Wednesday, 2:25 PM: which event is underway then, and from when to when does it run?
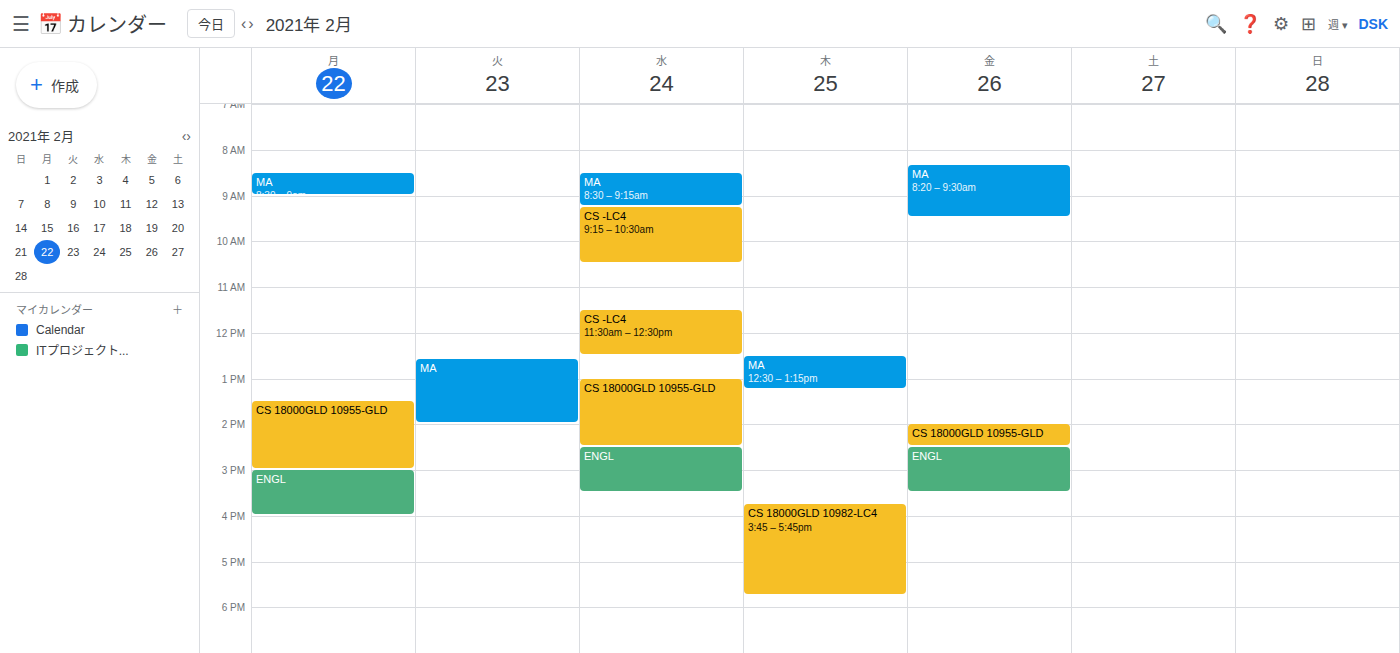
"CS 18000GLD 10955-GLD", 1:00 PM to 2:30 PM